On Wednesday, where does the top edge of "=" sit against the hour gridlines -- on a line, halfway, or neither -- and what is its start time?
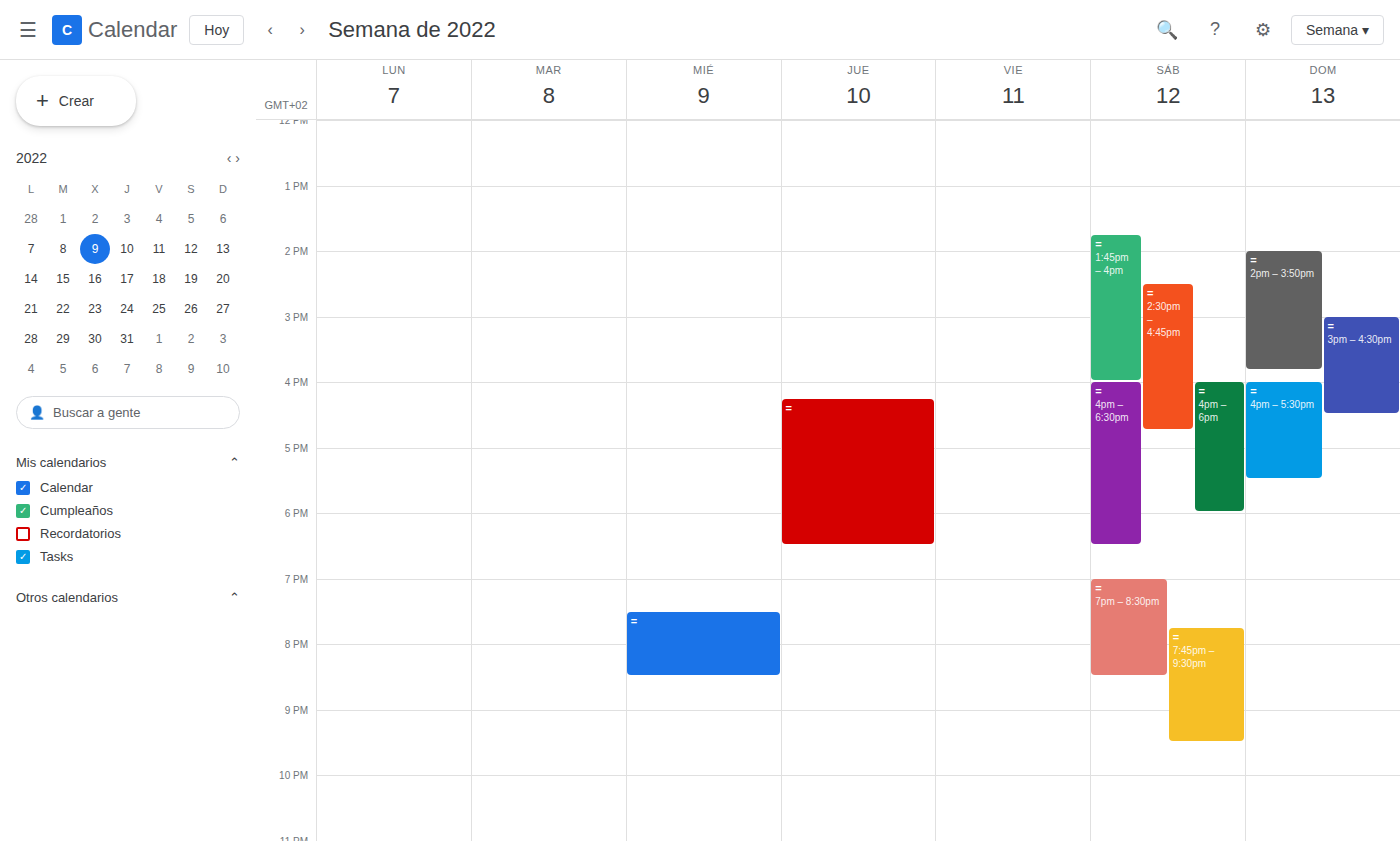
7:30 PM -- halfway between the 7 PM and 8 PM lines.